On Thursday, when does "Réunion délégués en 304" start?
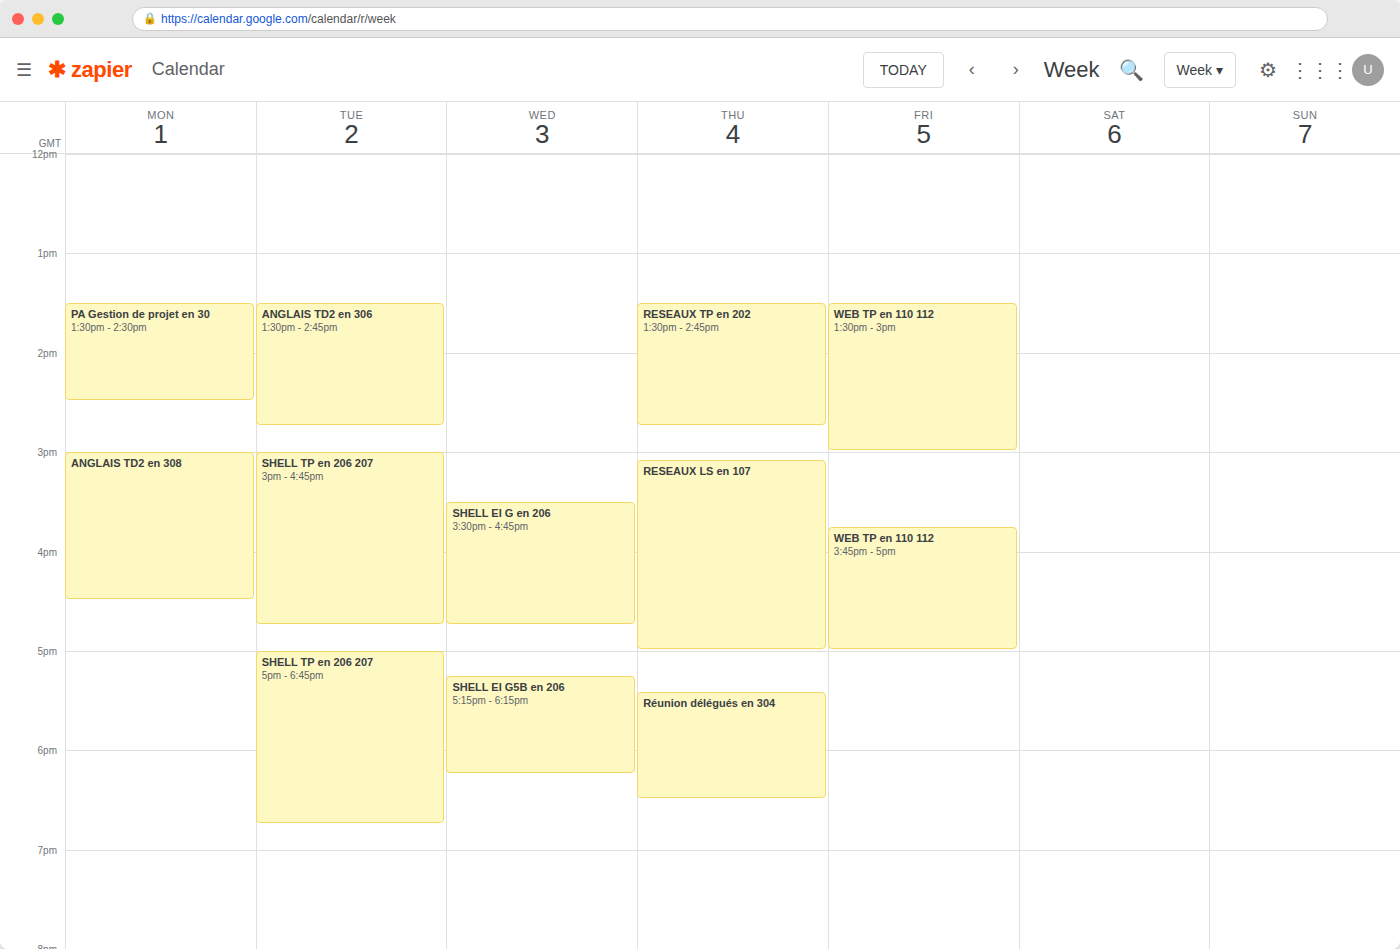
5:25 PM